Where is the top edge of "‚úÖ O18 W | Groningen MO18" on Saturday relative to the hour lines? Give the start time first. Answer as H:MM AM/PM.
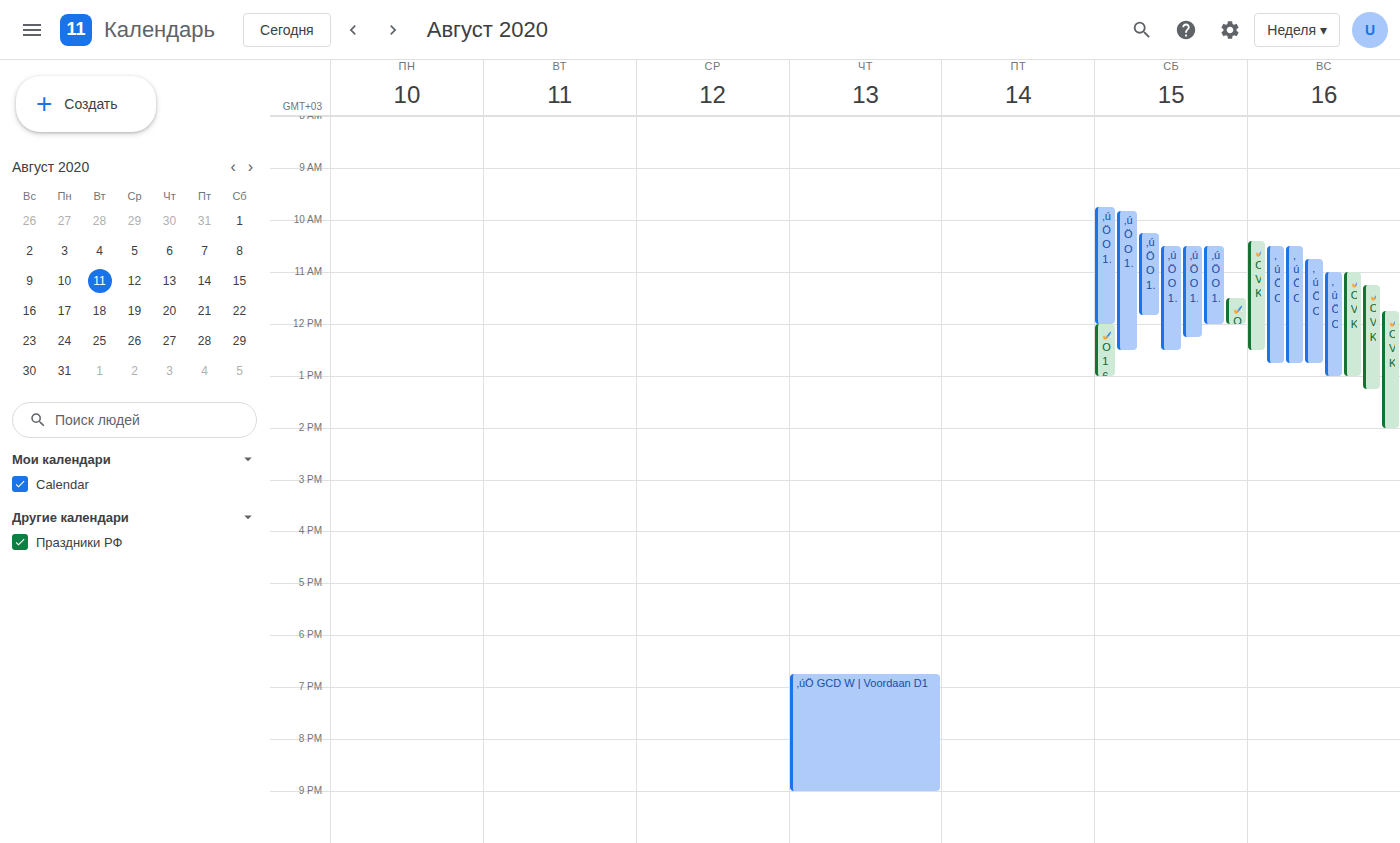
10:30 AM -- halfway between the 10 AM and 11 AM lines.